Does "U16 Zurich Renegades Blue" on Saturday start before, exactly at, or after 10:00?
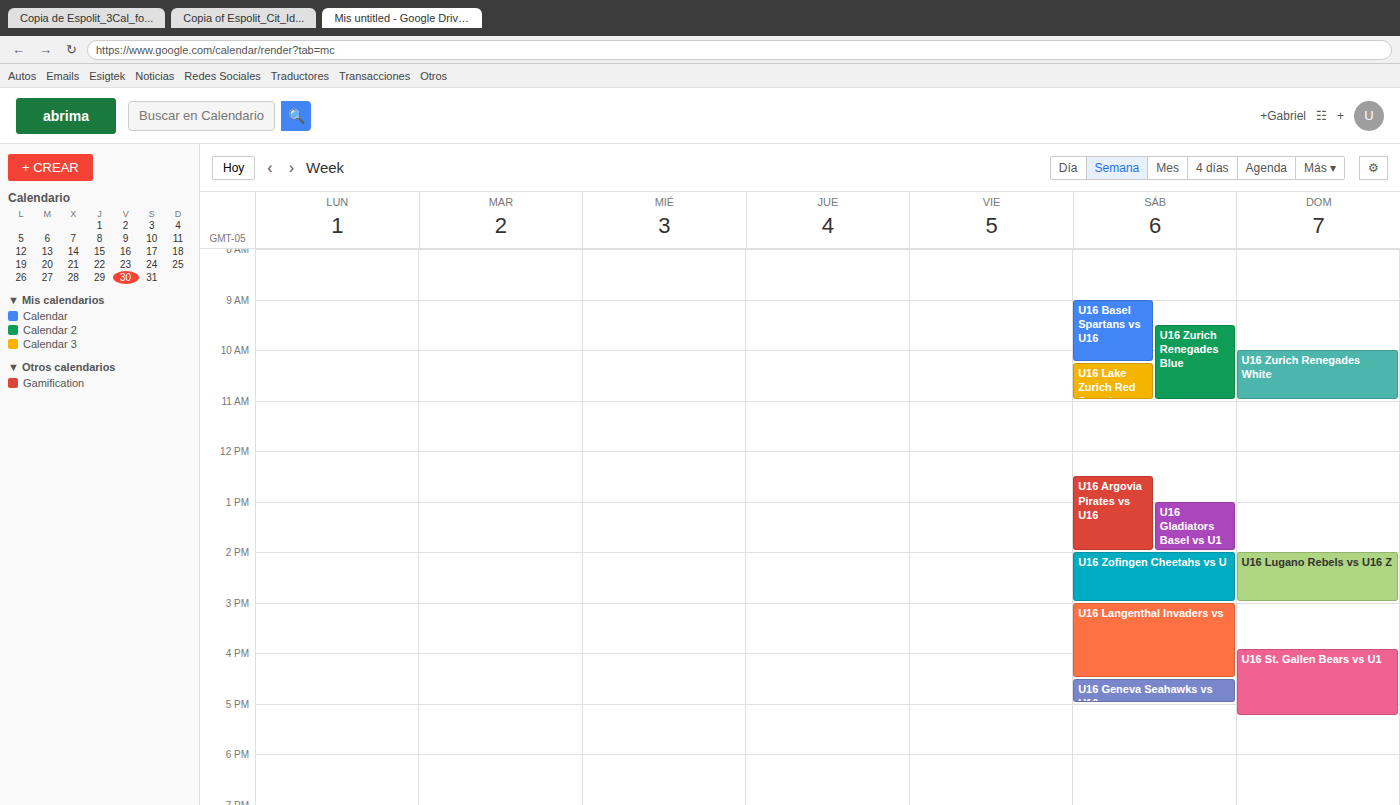
09:30 -- before 10:00, 30 minutes above the 10:00 line.